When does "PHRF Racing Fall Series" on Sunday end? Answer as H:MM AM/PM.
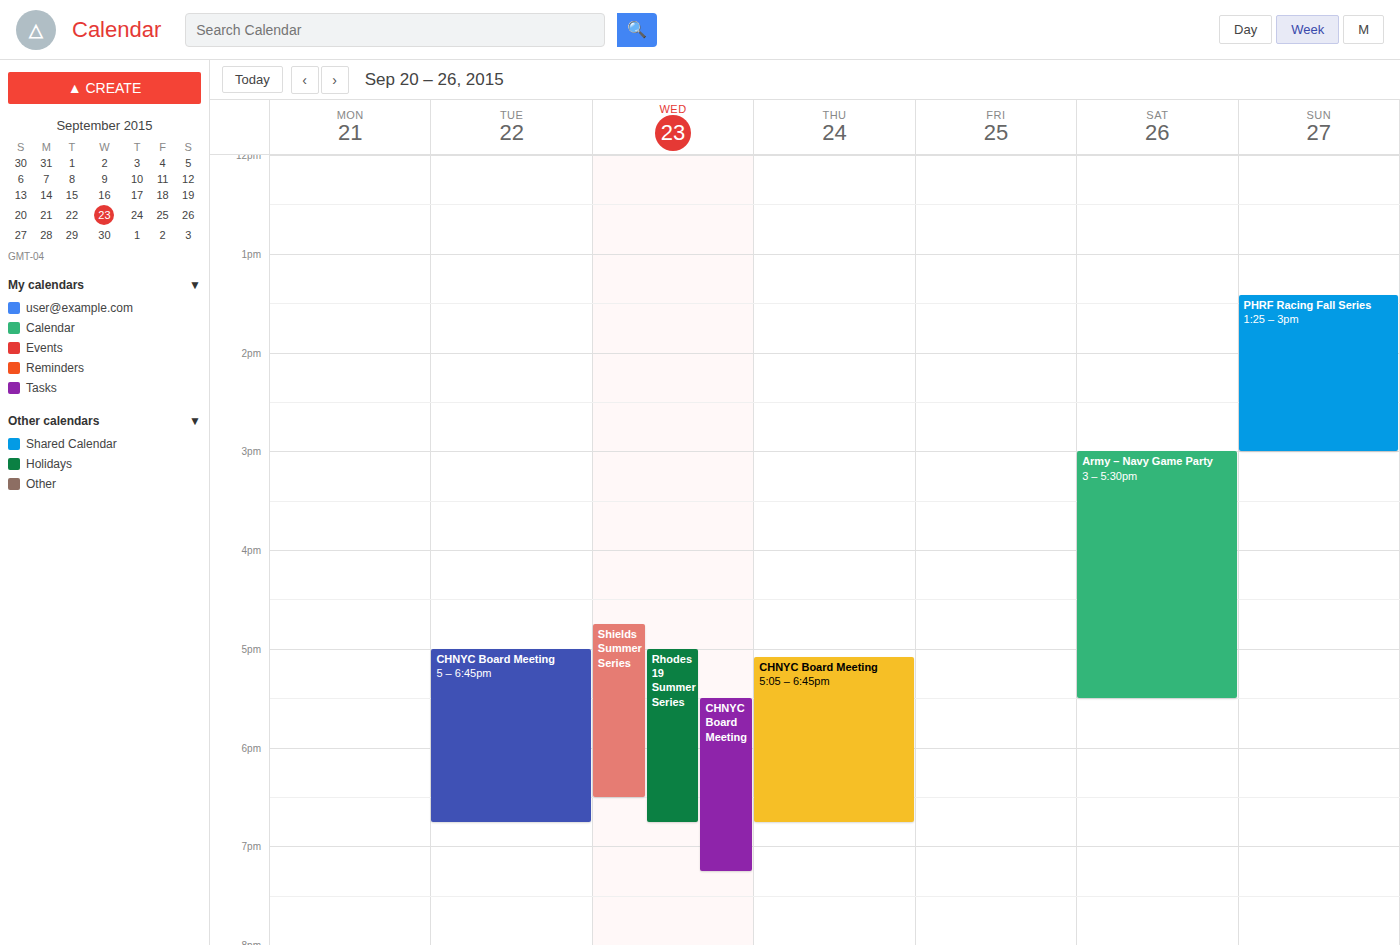
3:00 PM